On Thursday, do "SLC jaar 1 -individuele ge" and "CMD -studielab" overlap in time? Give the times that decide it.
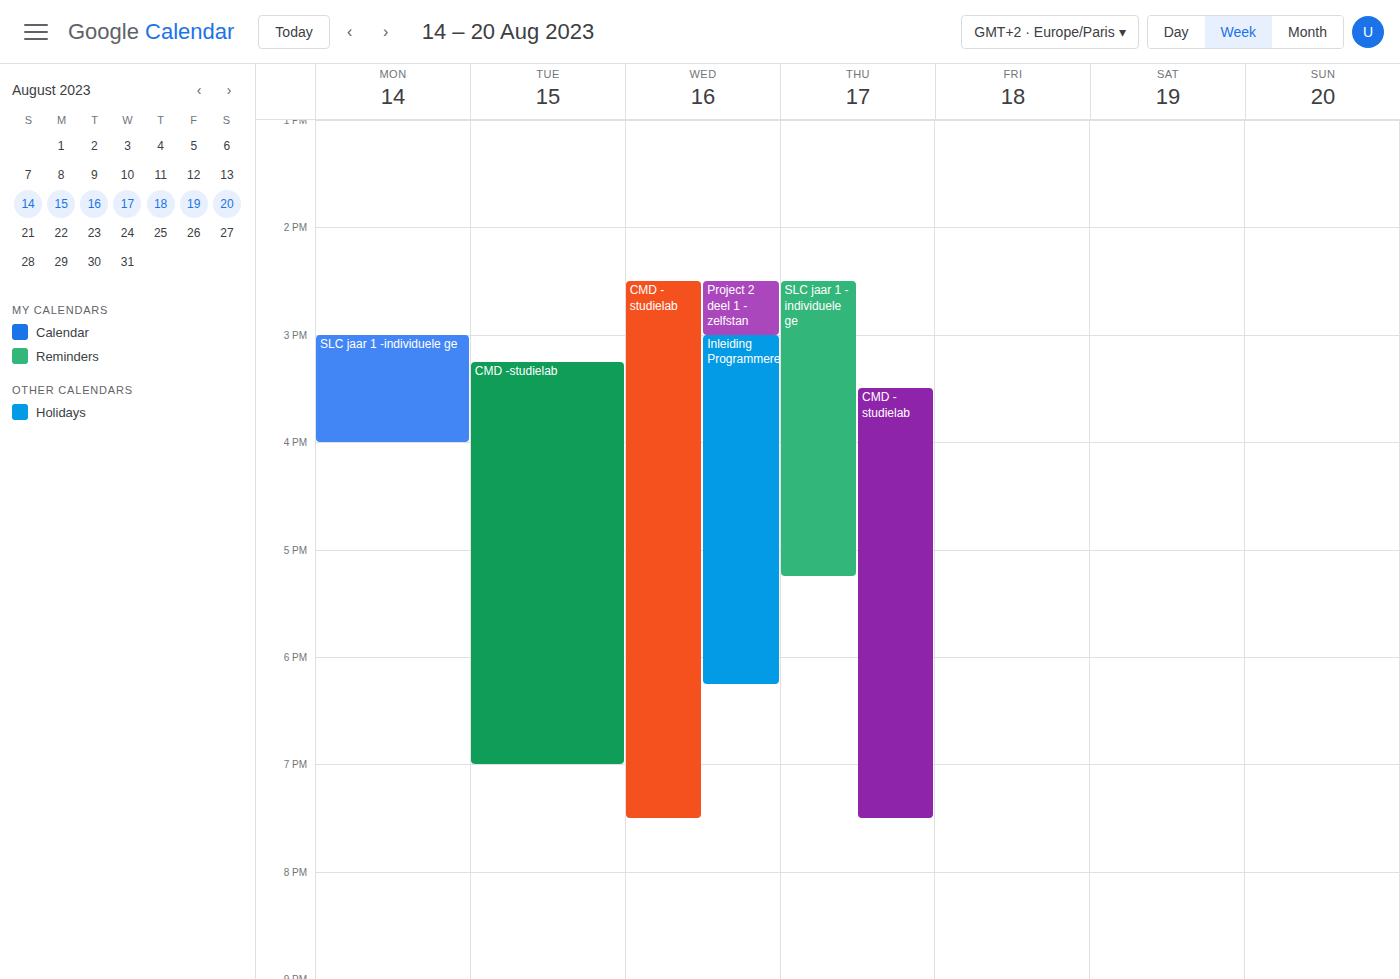
"CMD -studielab" starts at 3:30 PM, before "SLC jaar 1 -individuele ge" ends at 5:15 PM -- they overlap.